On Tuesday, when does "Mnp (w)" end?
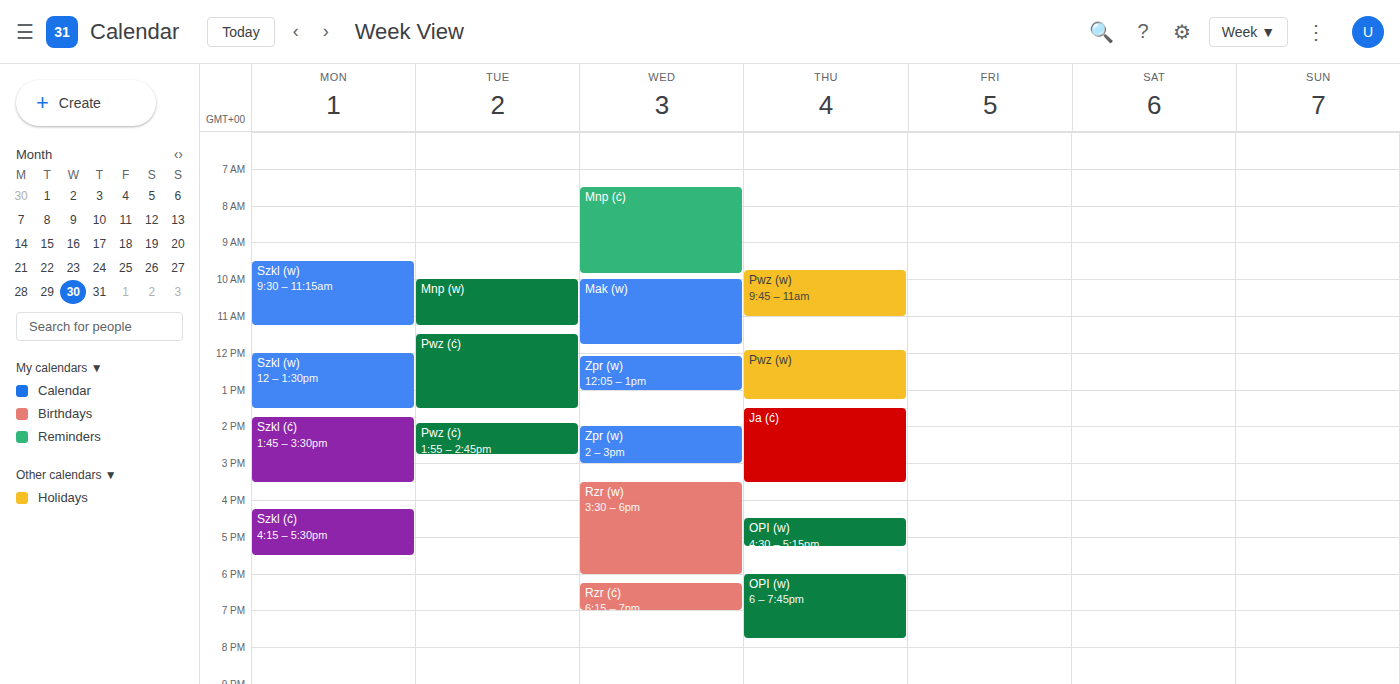
11:15 AM